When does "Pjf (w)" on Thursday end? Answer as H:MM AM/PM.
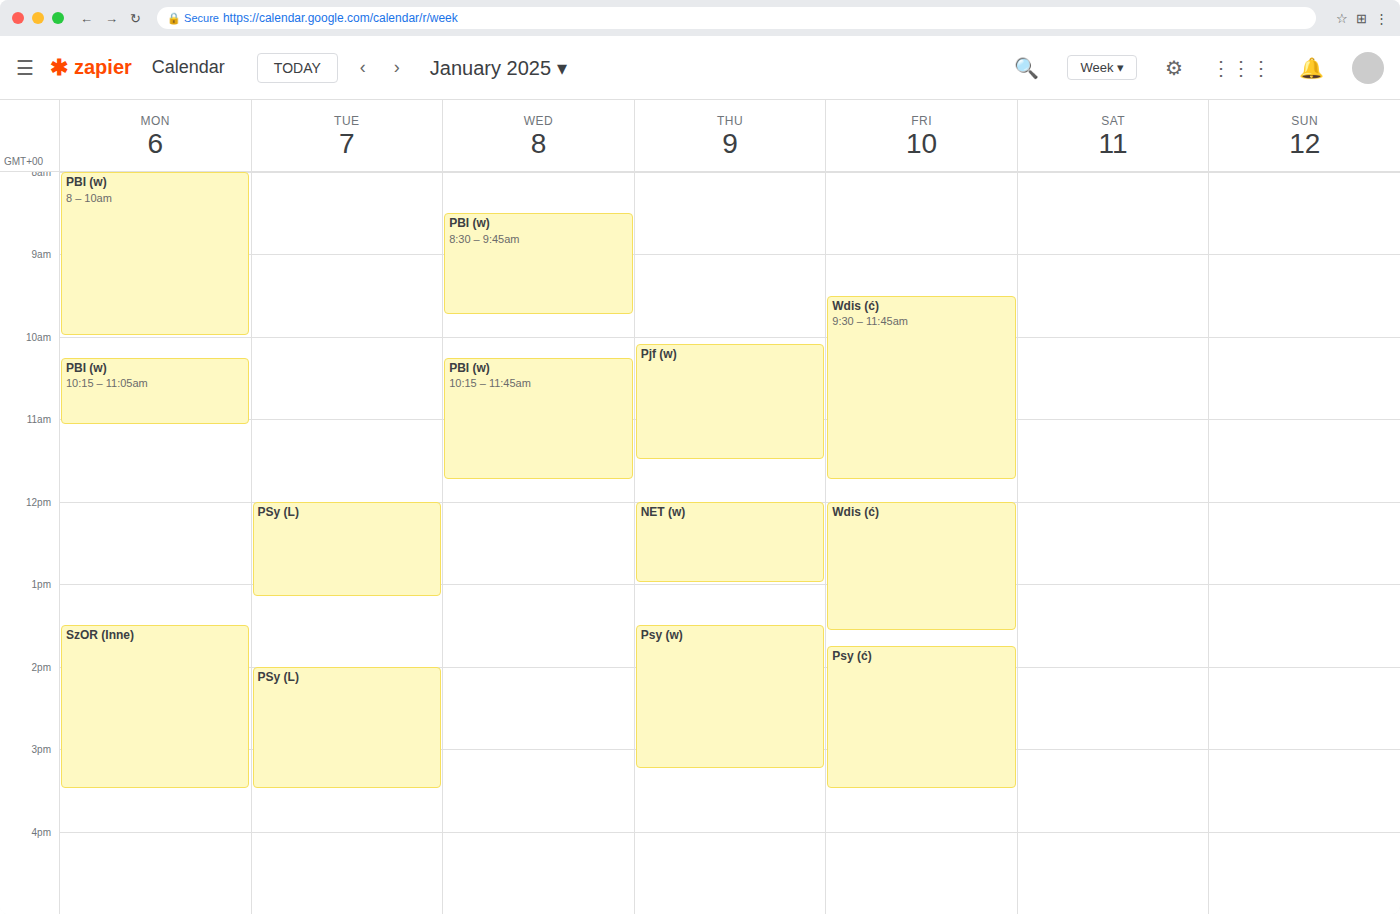
11:30 AM